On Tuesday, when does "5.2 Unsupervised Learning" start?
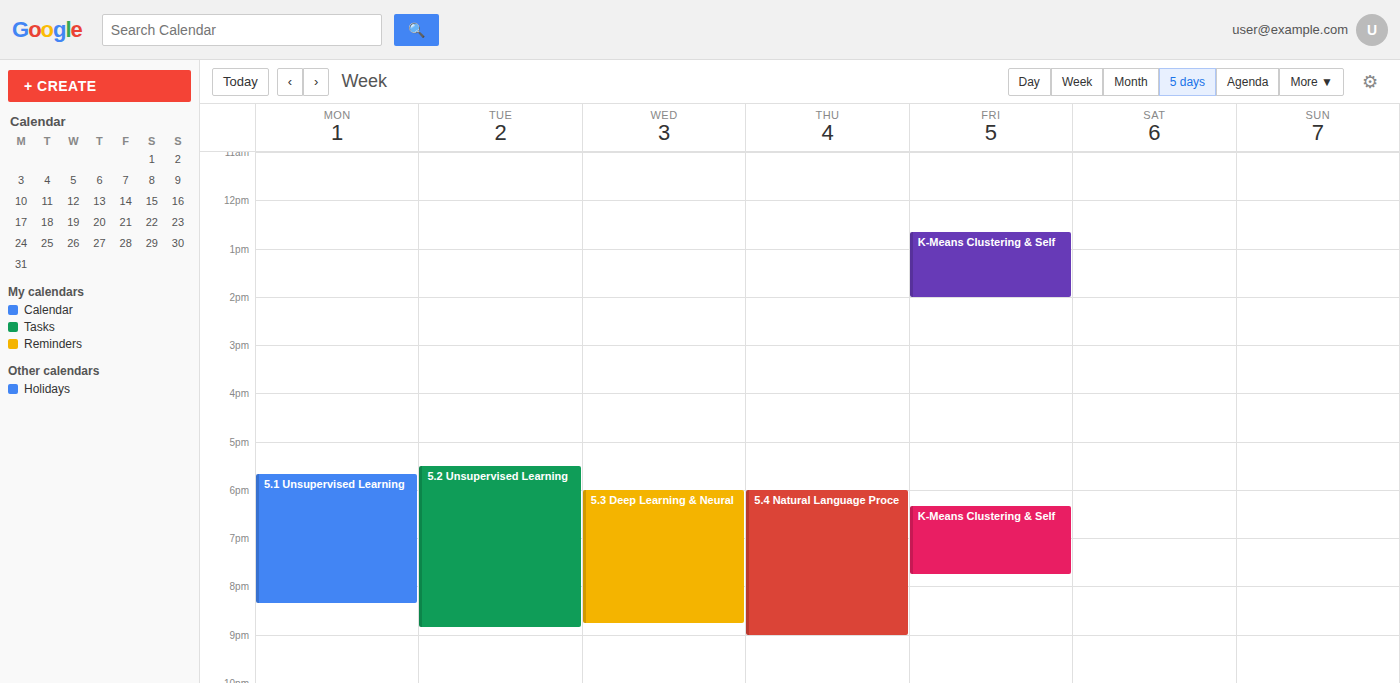
5:30 PM